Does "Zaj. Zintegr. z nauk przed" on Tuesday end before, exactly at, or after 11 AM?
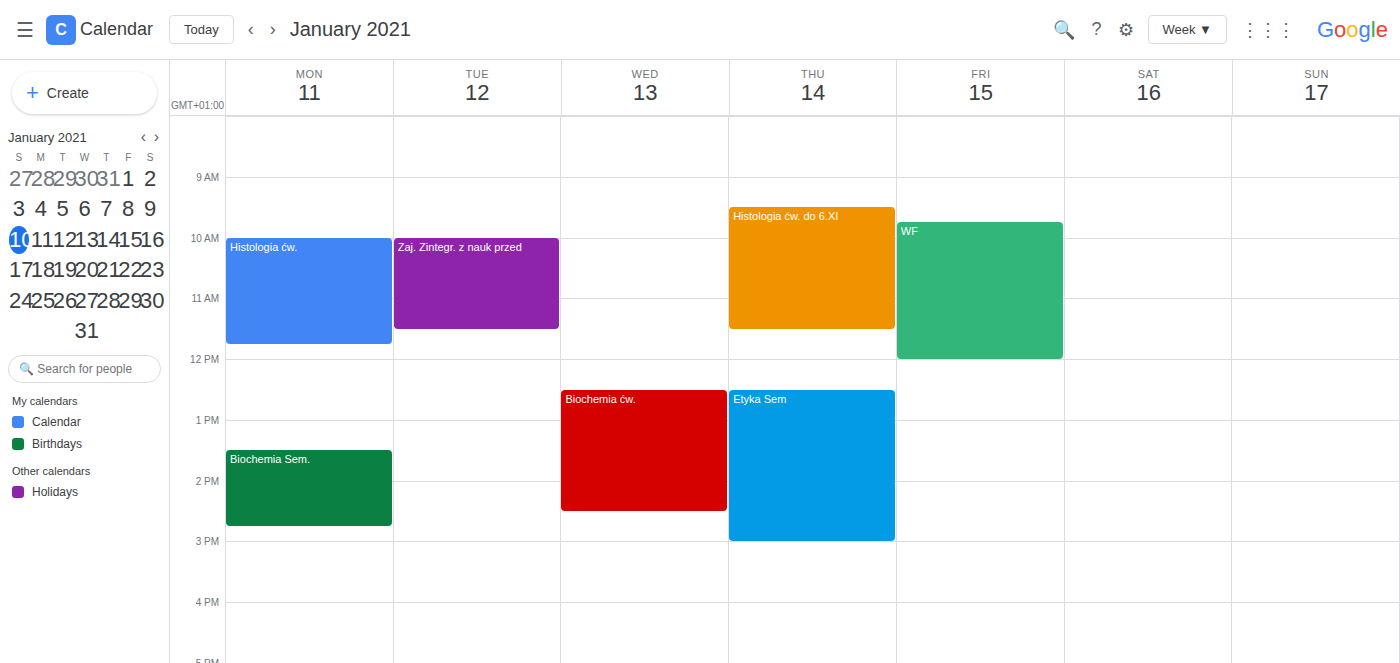
11:30 AM -- after 11 AM, 30 minutes below the 11 AM line.